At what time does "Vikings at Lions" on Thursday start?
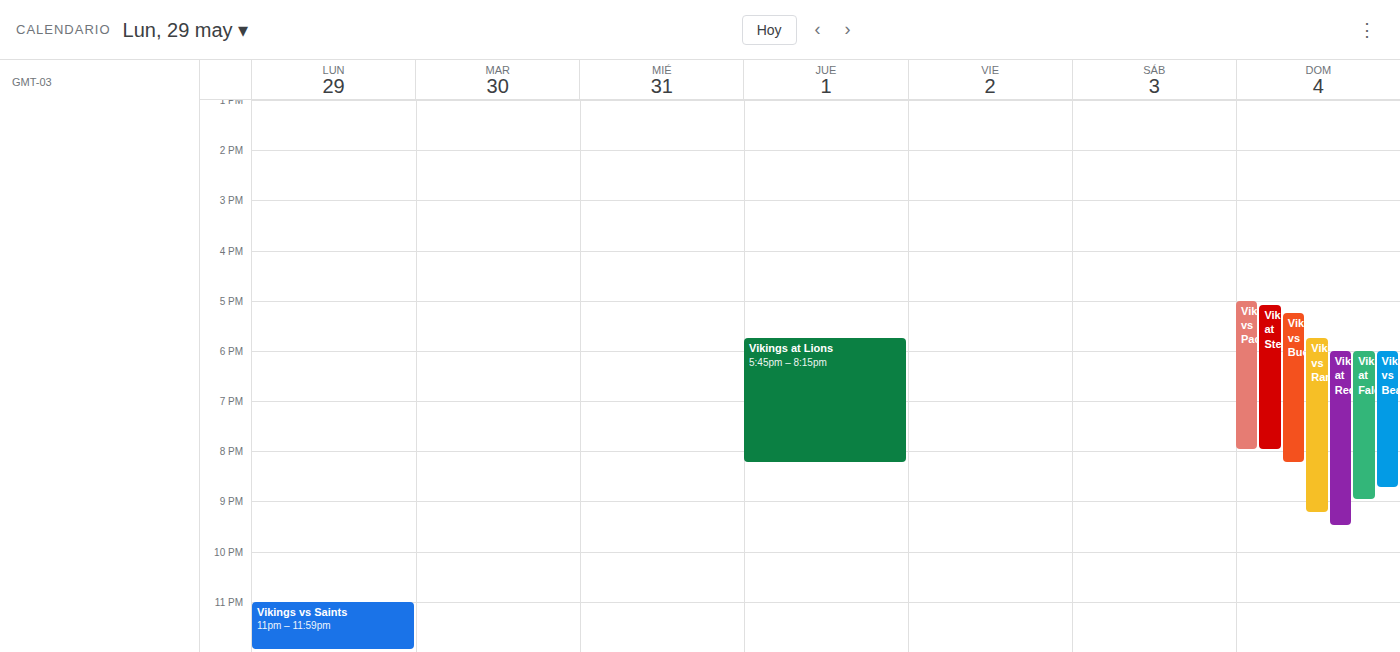
5:45 PM